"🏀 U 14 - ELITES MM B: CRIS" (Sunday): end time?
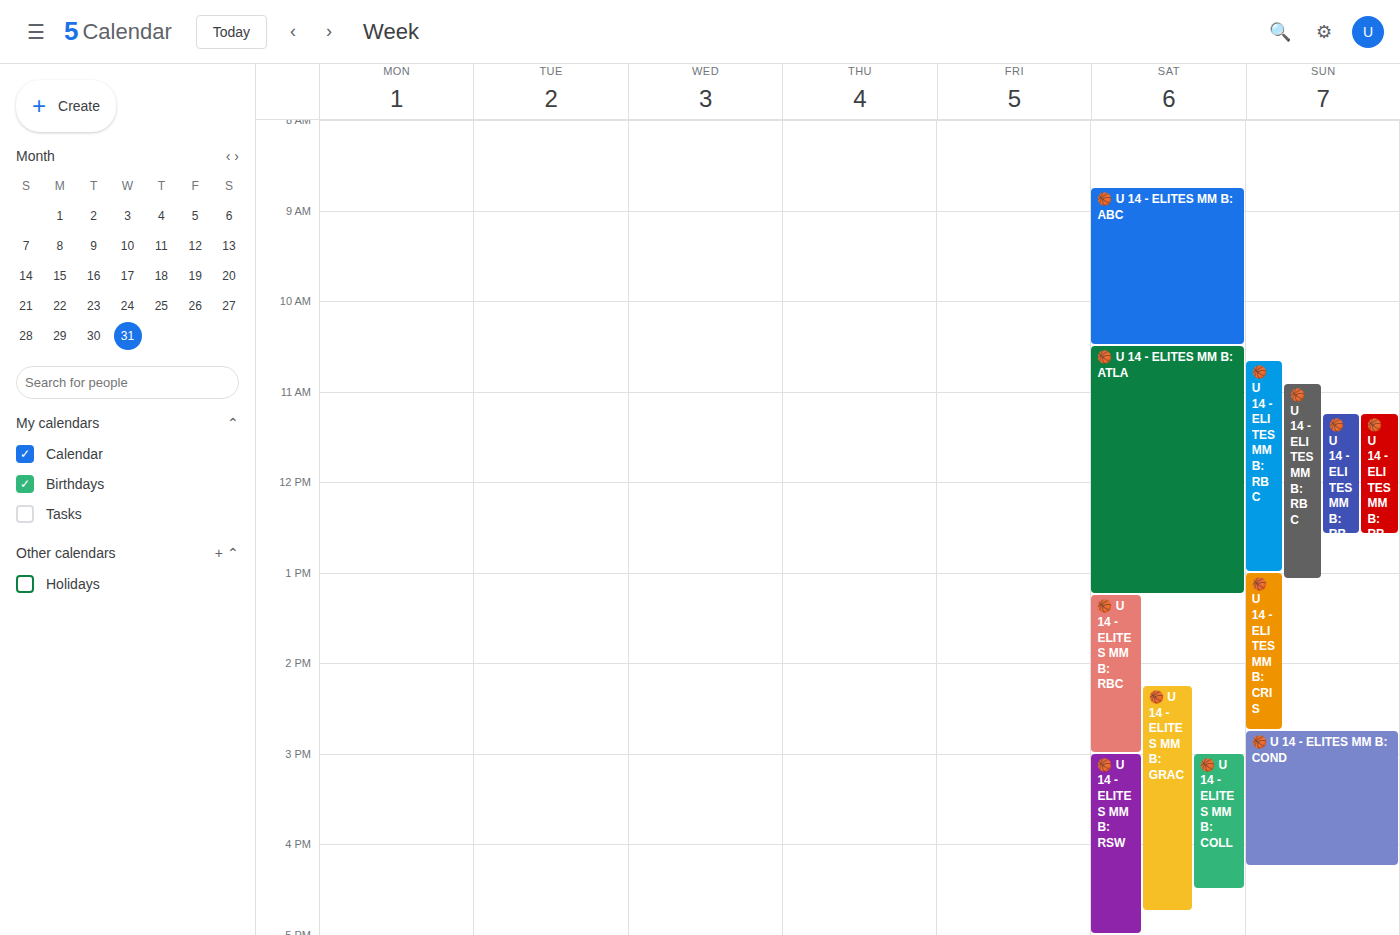
2:45 PM